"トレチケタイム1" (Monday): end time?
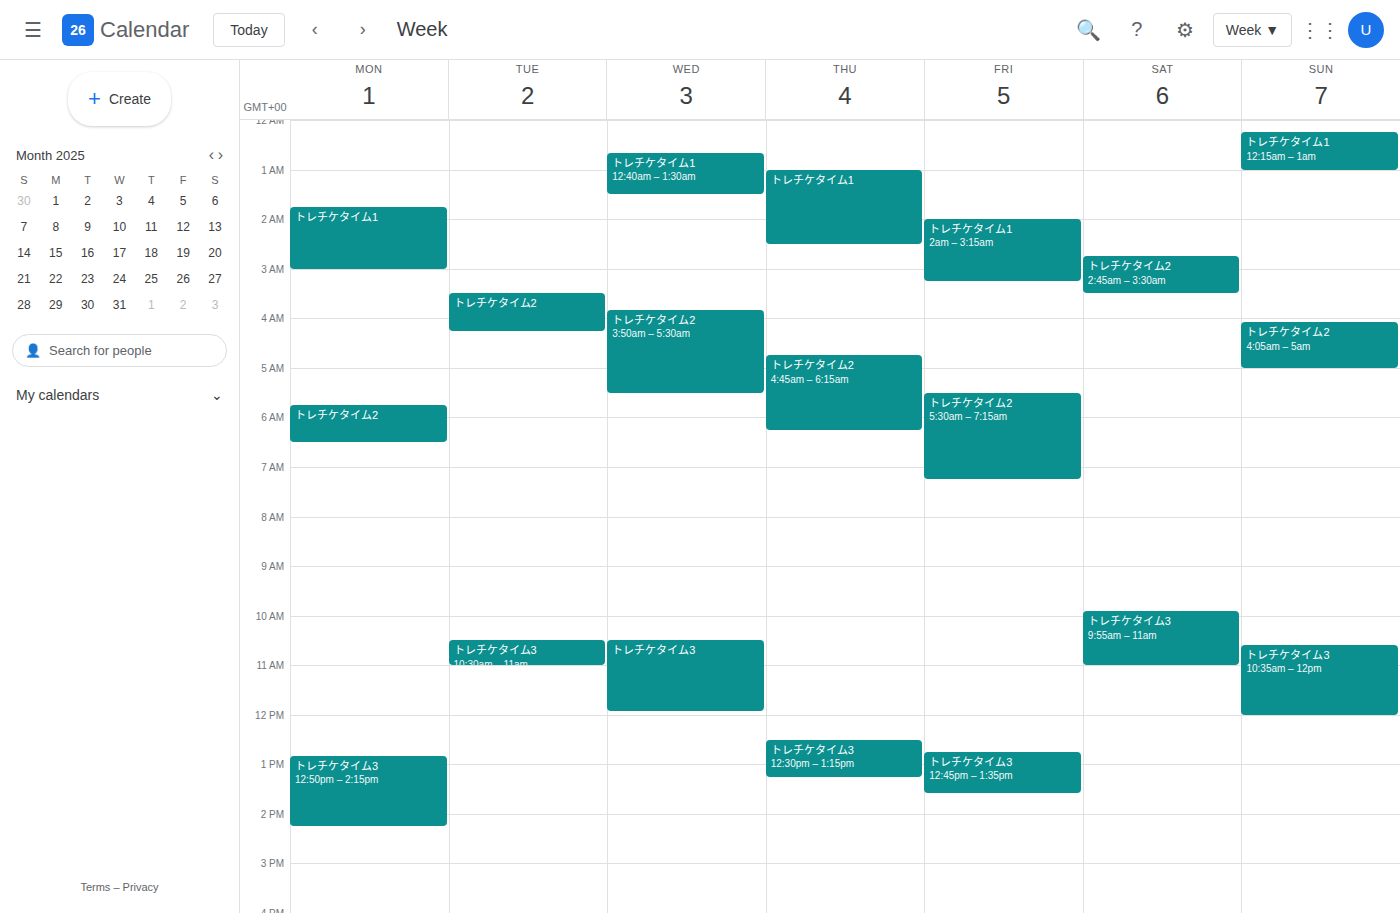
03:00